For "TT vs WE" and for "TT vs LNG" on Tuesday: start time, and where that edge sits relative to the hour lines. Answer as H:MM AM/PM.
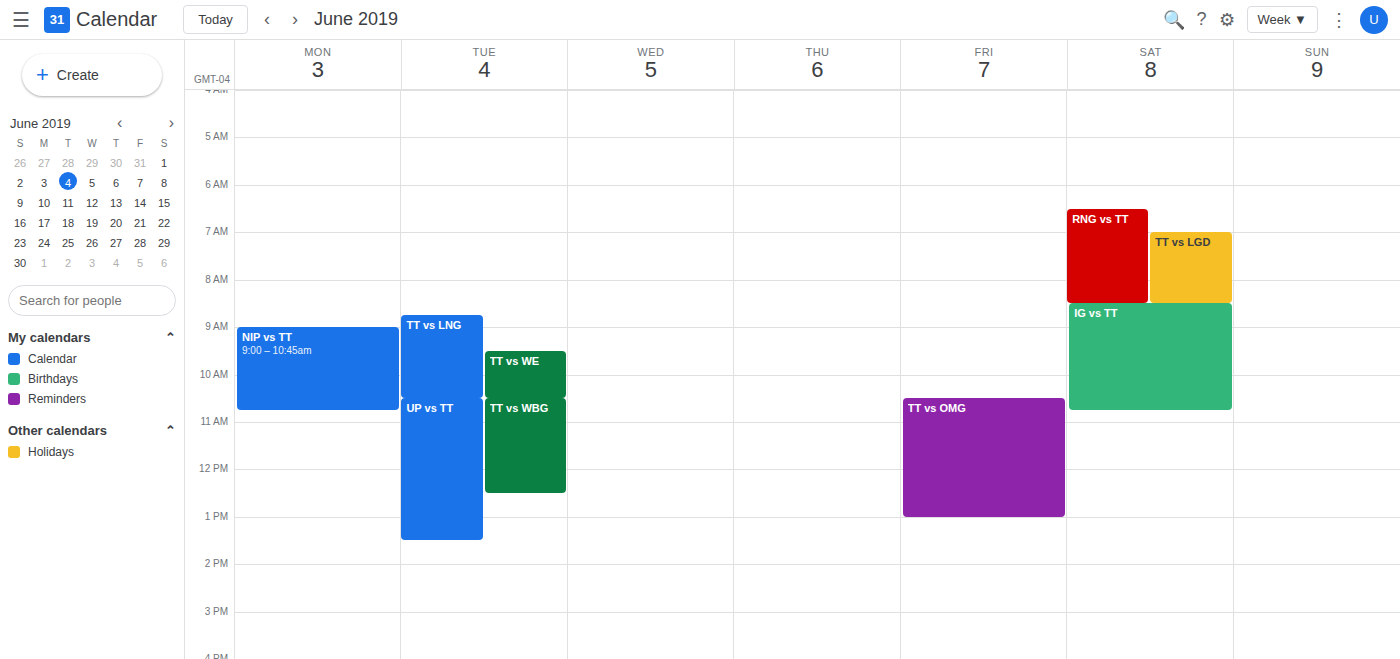
"TT vs WE": 9:30 AM, halfway between the 9 AM and 10 AM lines. "TT vs LNG": 8:45 AM, neither: three quarters of the way from the 8 AM line to the 9 AM line.